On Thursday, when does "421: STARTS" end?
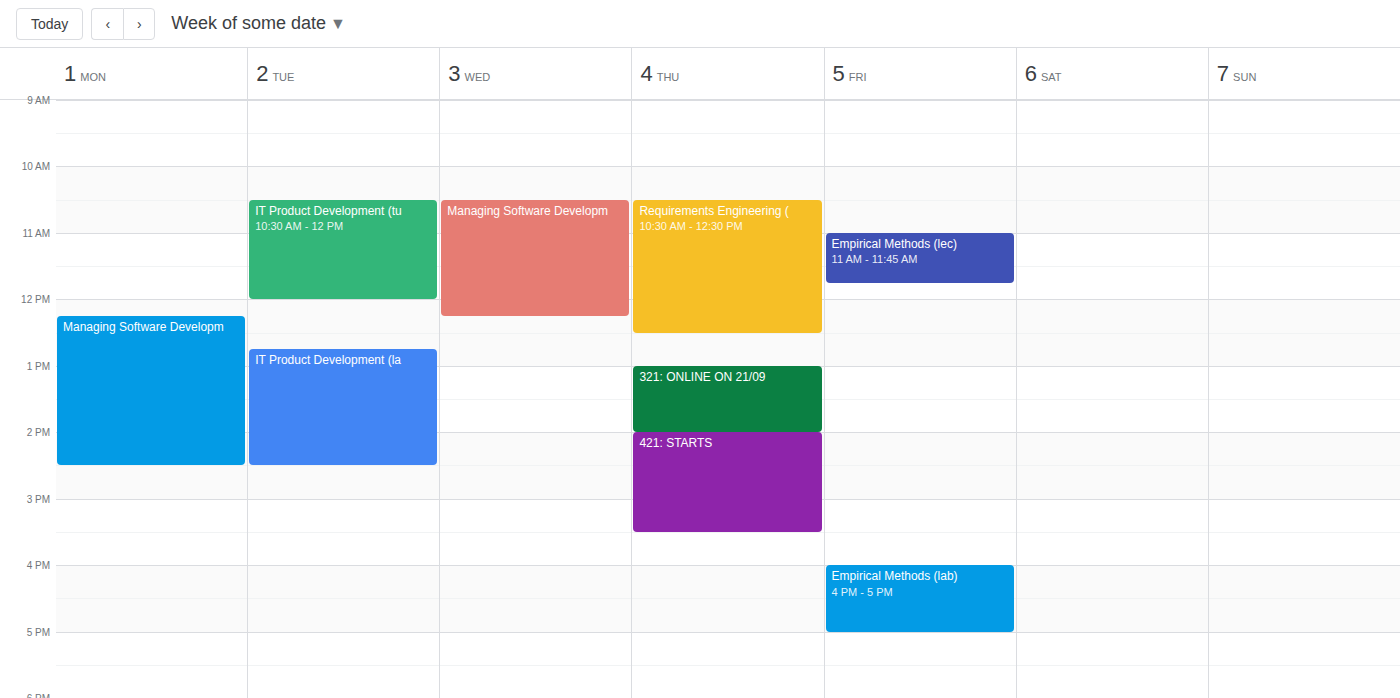
15:30